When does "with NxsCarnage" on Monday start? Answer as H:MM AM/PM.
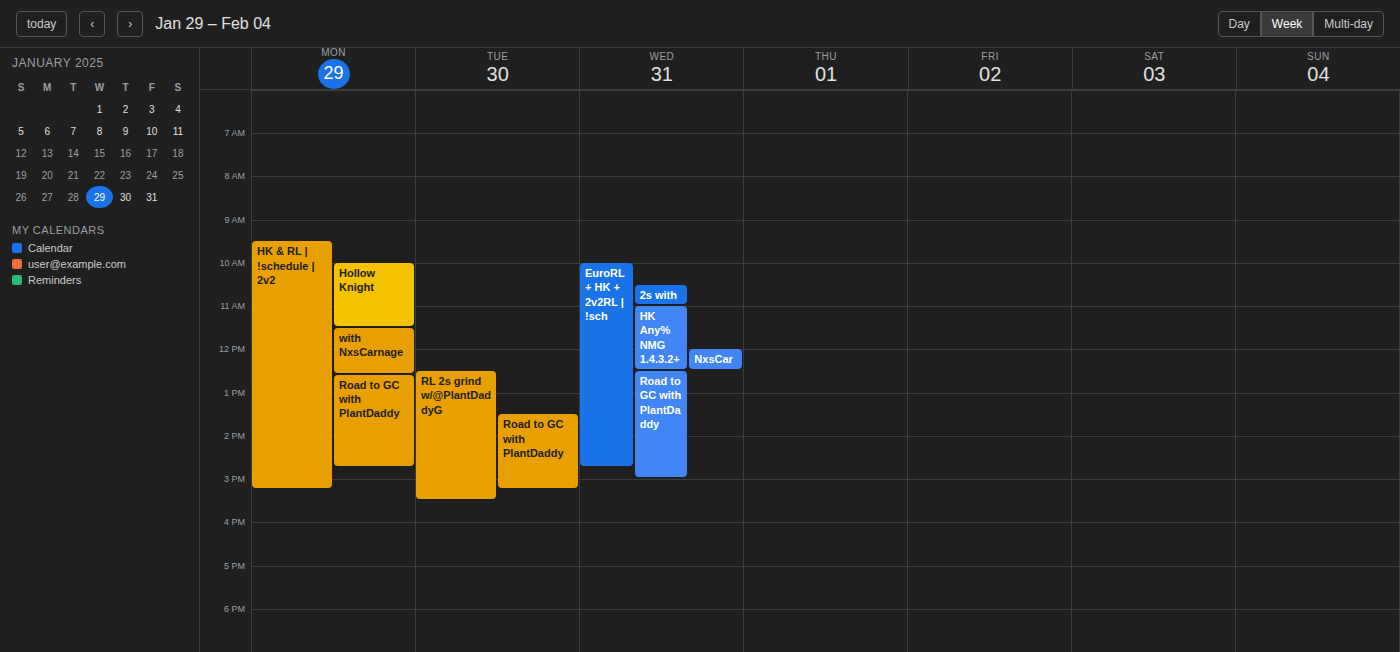
11:30 AM